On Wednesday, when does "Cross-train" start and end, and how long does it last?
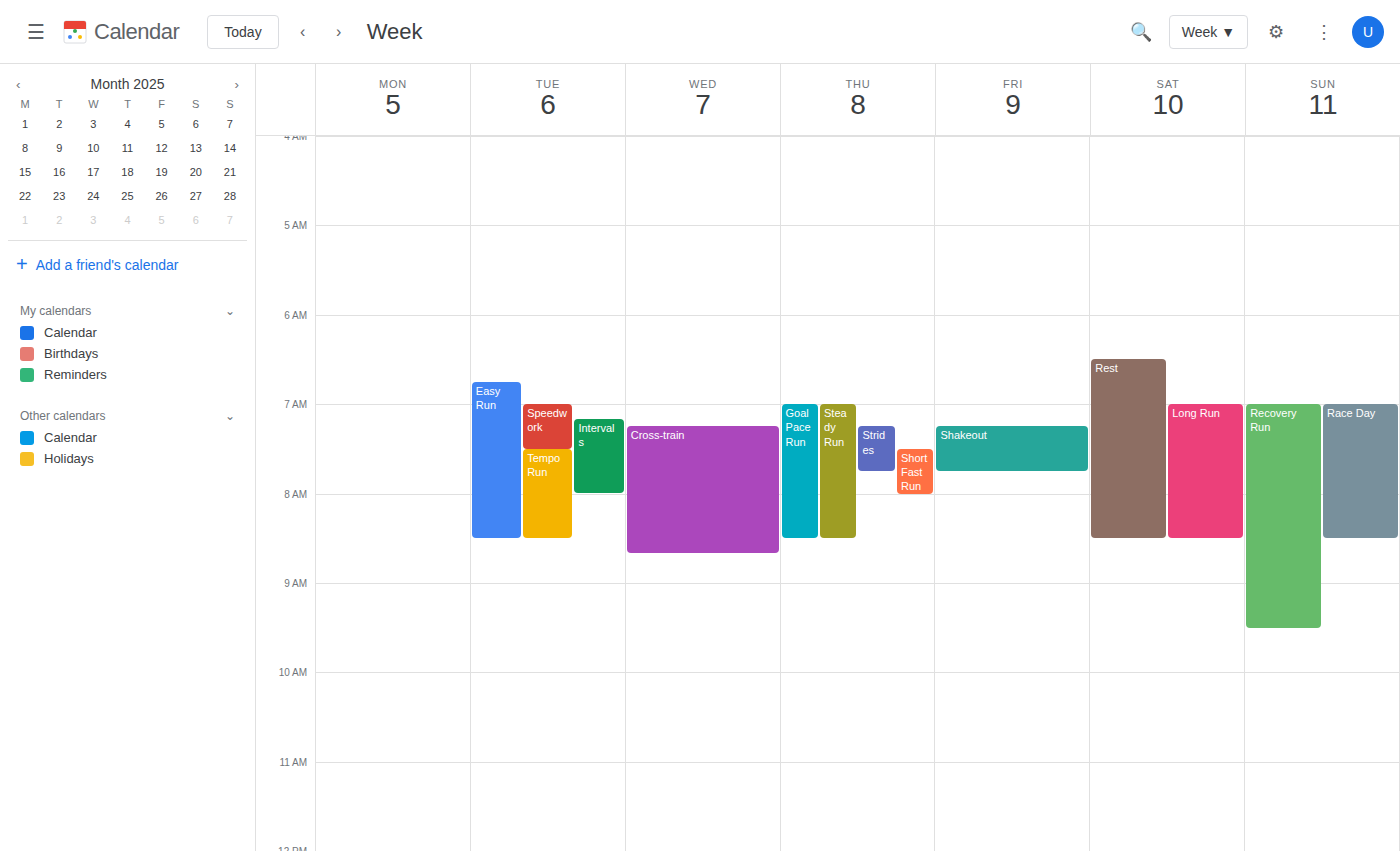
07:15 to 08:40, 1 hour 25 minutes